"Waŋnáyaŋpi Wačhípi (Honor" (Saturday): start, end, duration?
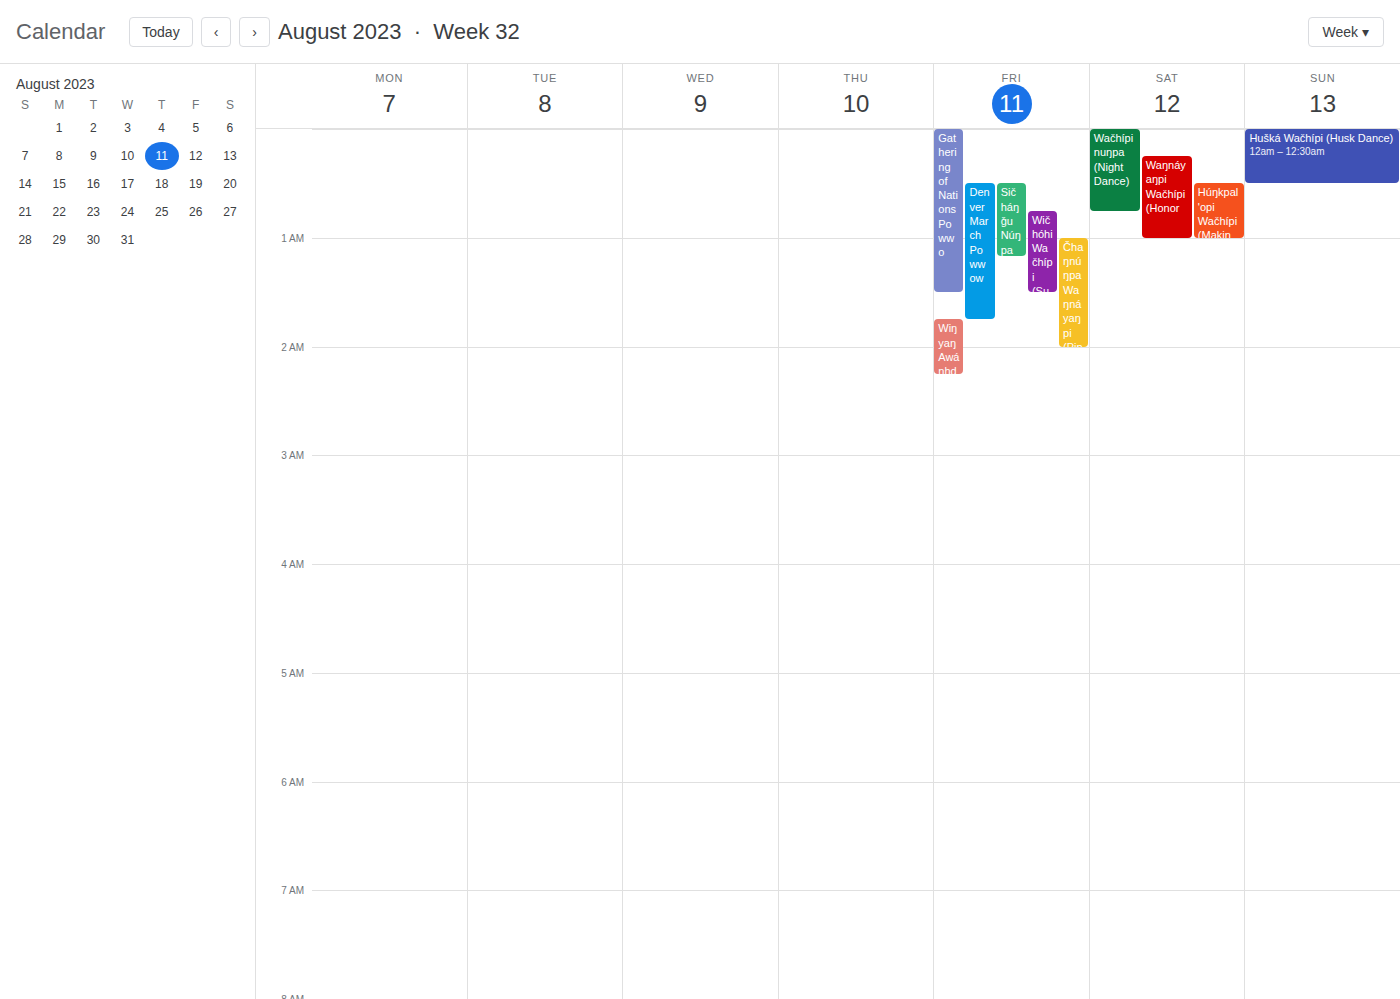
12:15 AM to 1:00 AM, 45 minutes